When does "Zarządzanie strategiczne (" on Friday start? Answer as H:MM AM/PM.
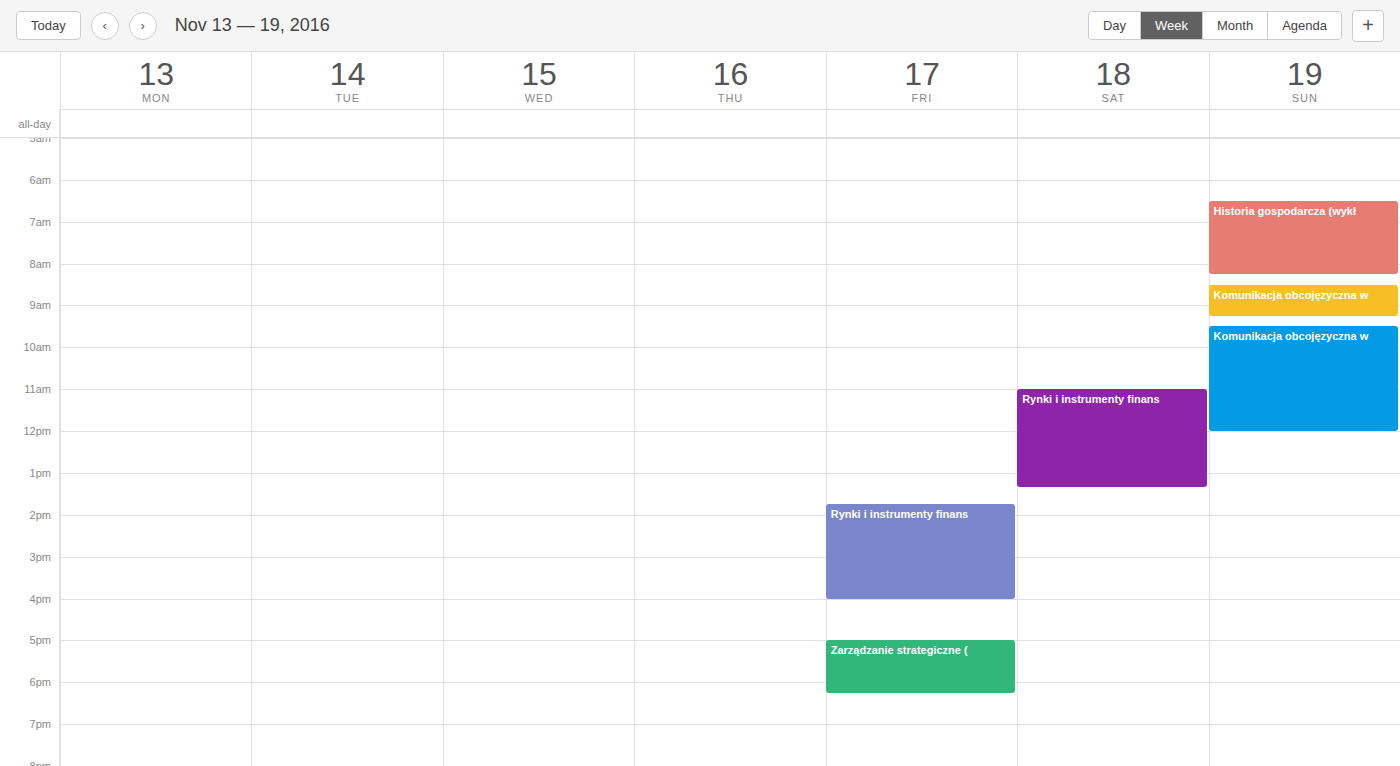
5:00 PM